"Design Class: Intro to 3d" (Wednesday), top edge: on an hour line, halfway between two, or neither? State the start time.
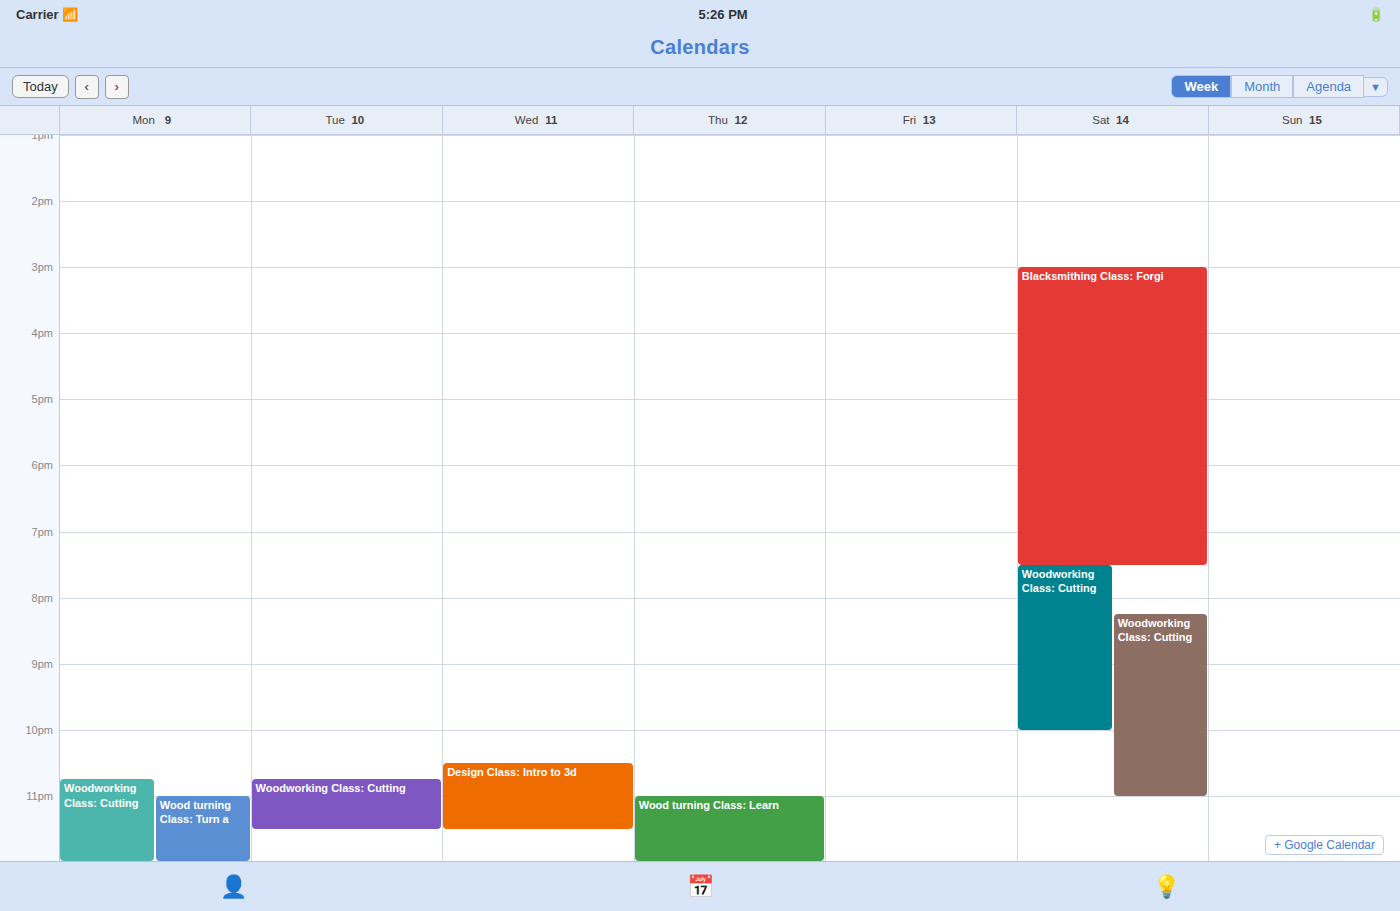
22:30 -- halfway between the 22:00 and 23:00 lines.